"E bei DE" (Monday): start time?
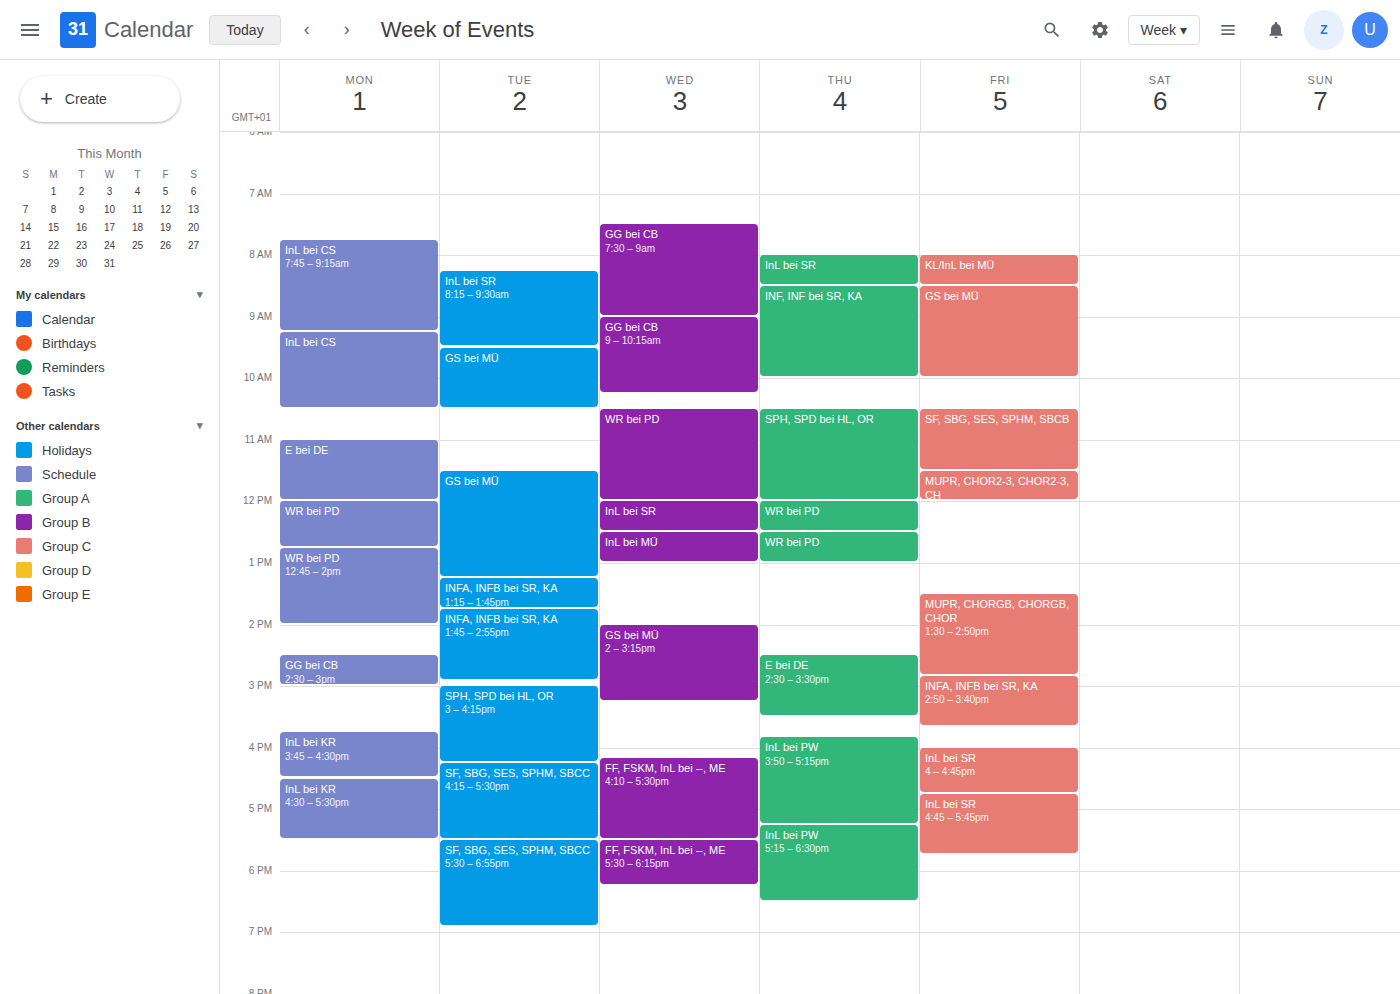
11:00 AM